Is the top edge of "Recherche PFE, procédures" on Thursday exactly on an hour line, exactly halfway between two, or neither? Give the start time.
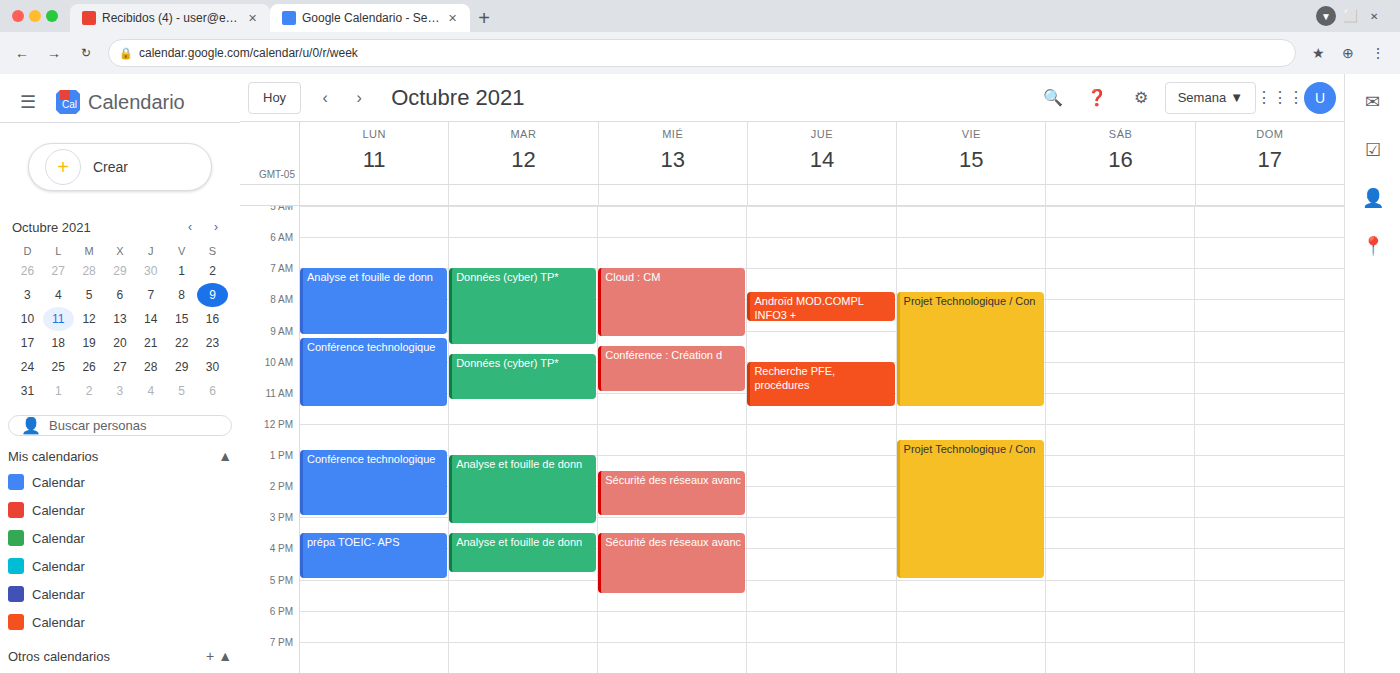
10:00 AM -- exactly on the 10 AM line.